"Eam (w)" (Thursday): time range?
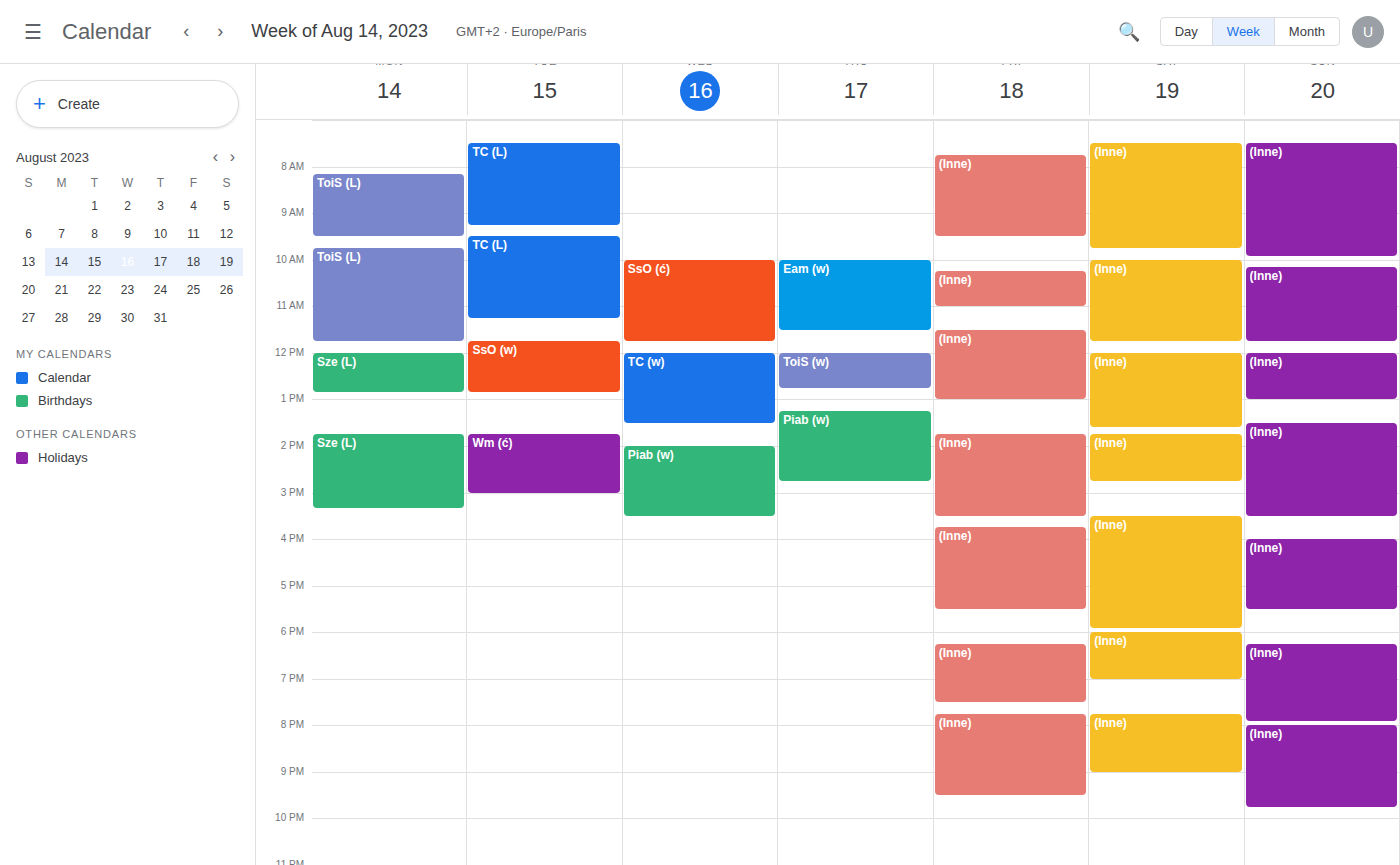
10:00 AM to 11:30 AM